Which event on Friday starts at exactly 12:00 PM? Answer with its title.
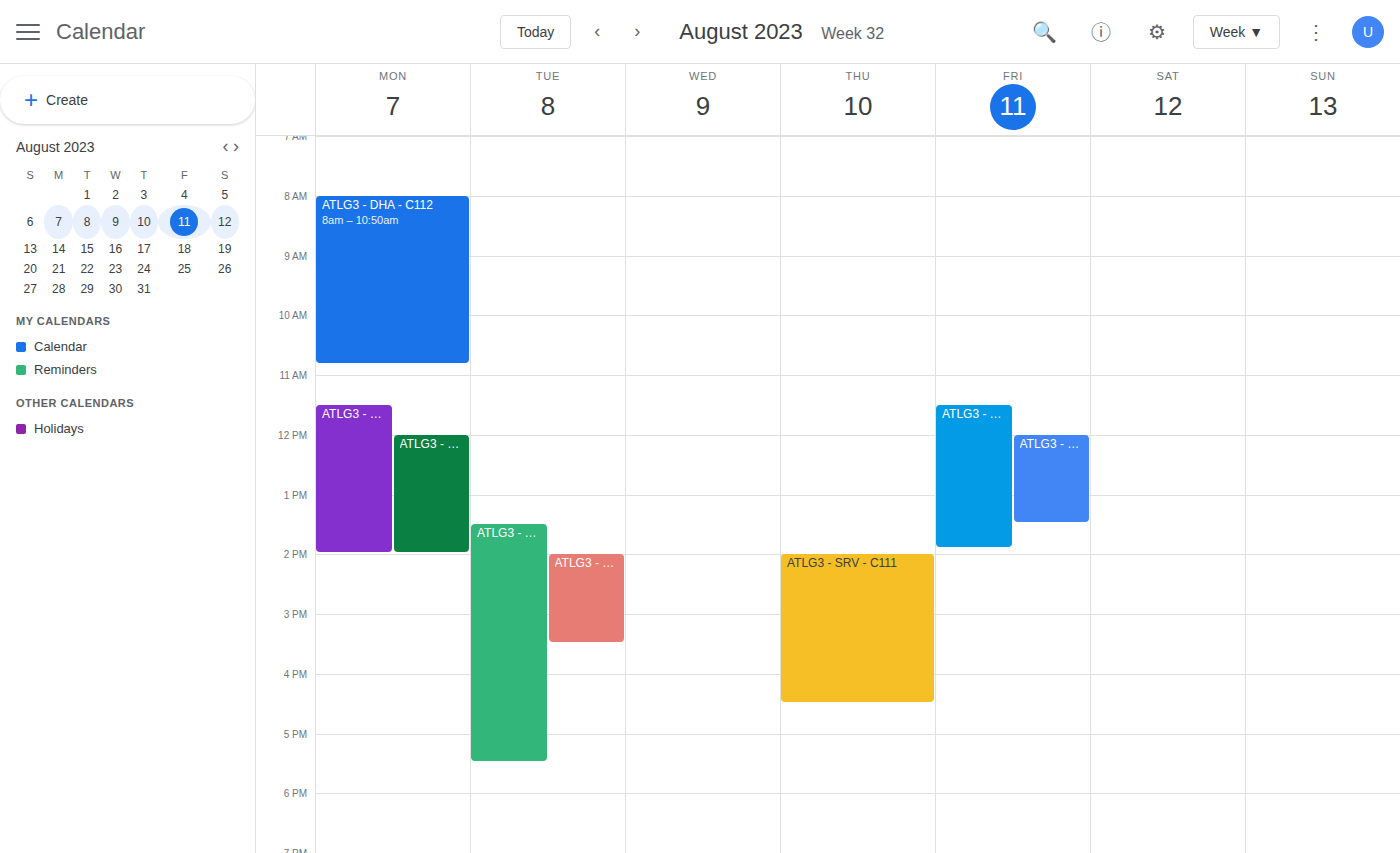
"ATLG3 - PBT - C122"